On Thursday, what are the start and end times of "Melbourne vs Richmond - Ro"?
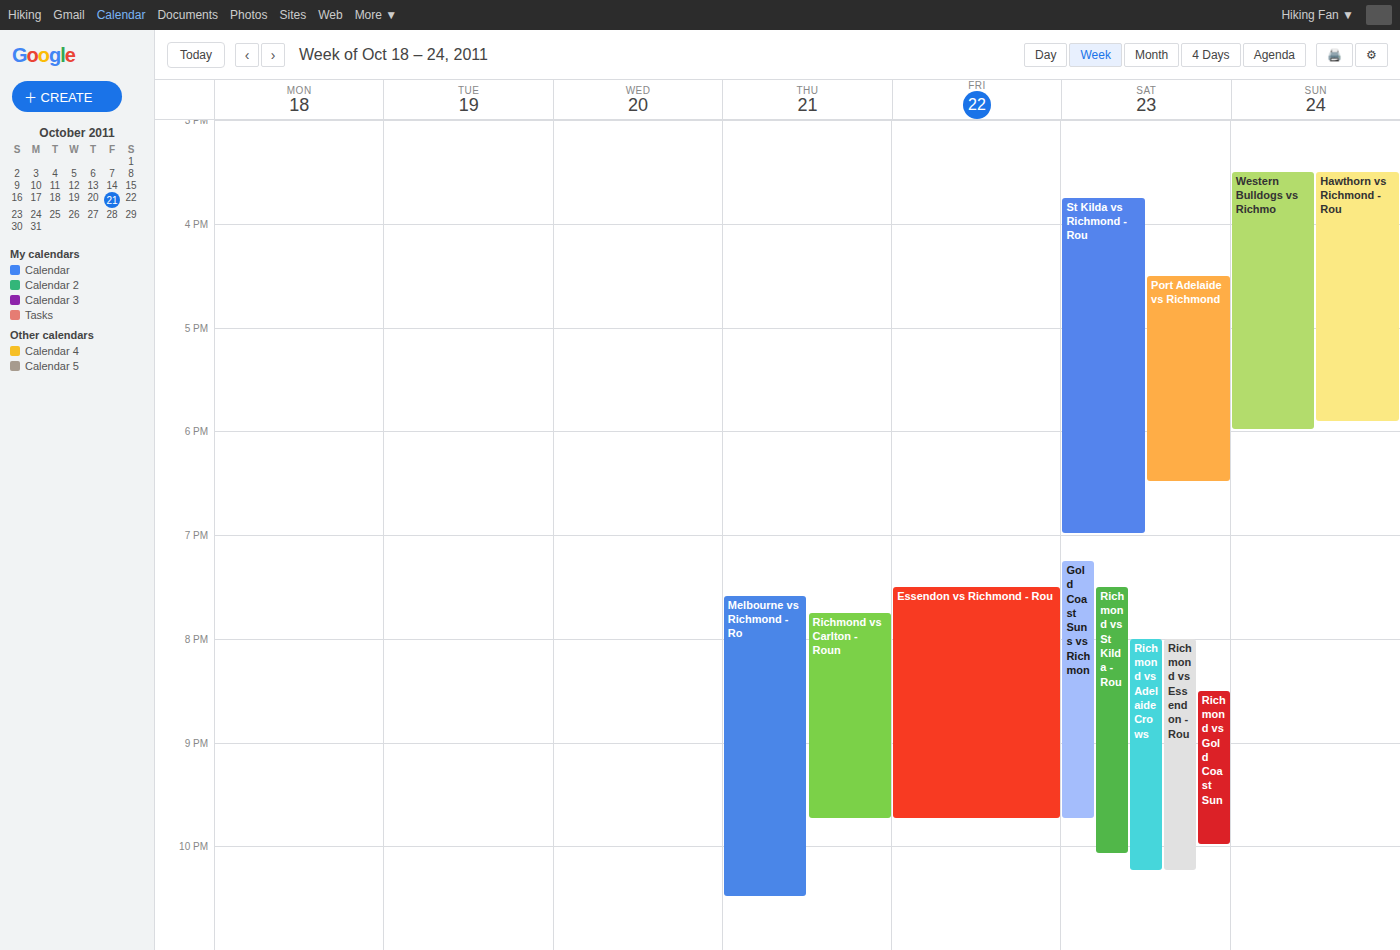
7:35 PM to 10:30 PM